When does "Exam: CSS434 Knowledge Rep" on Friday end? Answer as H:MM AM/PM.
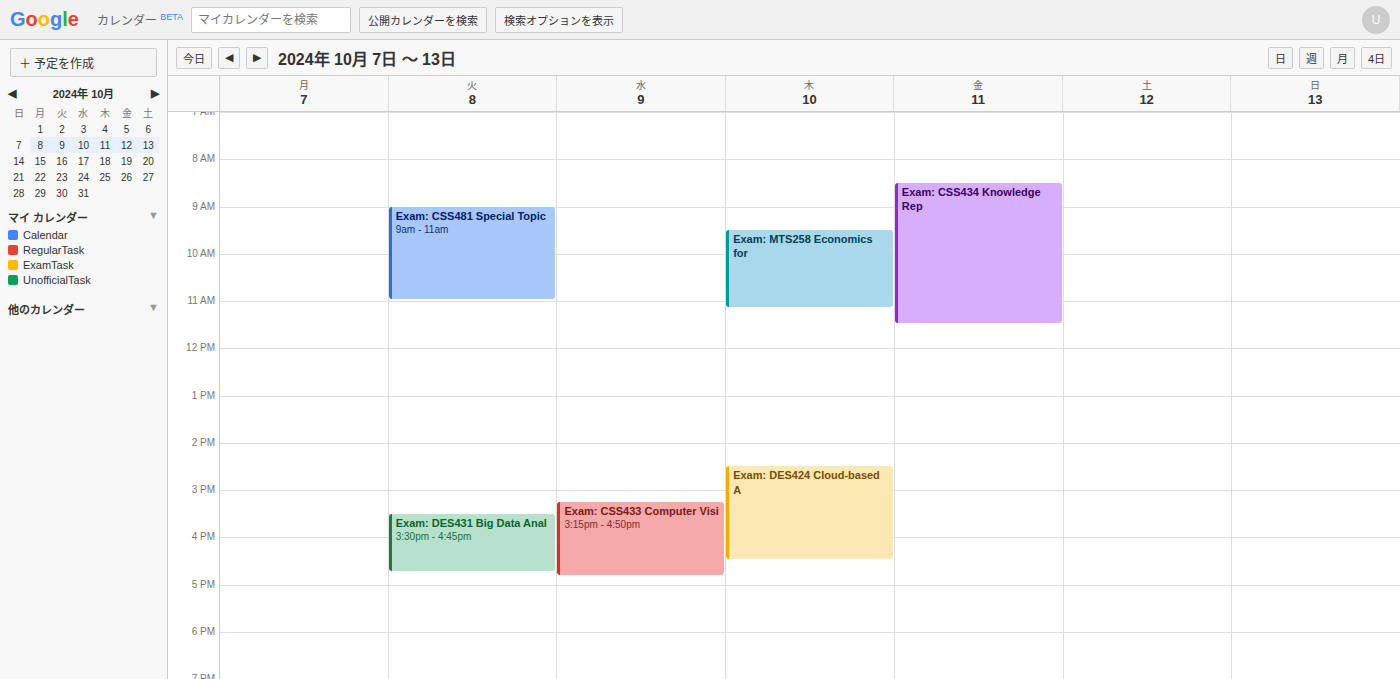
11:30 AM